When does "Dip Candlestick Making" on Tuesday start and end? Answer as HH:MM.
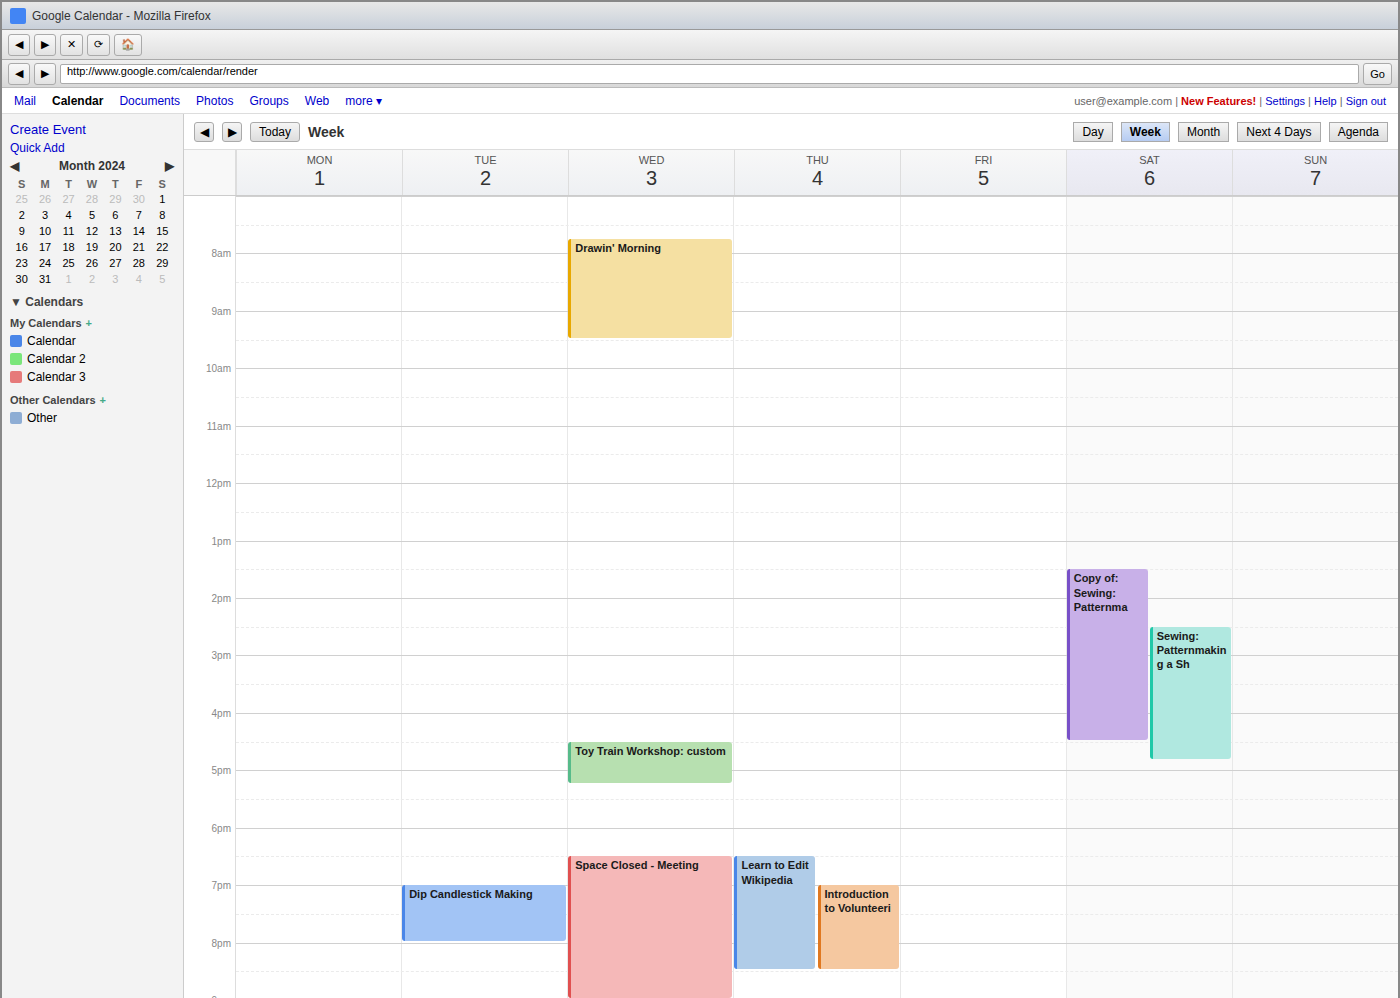
19:00 to 20:00